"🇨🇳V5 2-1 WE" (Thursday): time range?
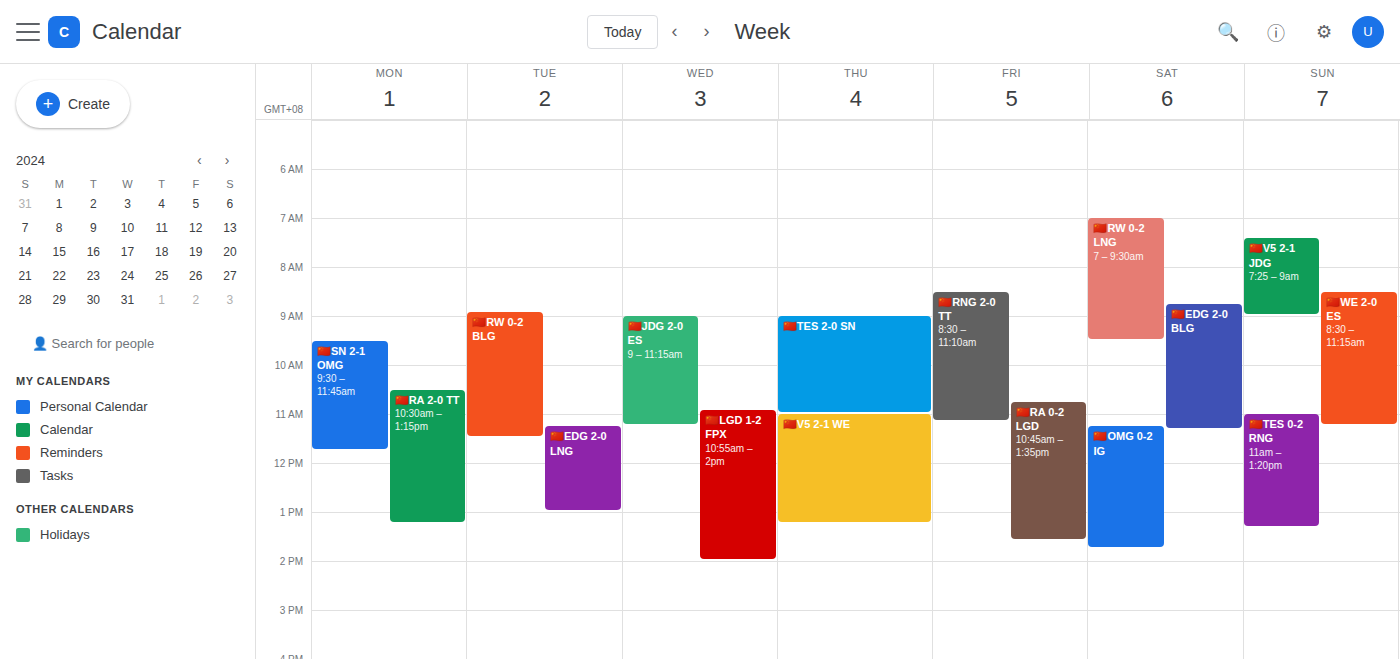
11:00 AM to 1:15 PM